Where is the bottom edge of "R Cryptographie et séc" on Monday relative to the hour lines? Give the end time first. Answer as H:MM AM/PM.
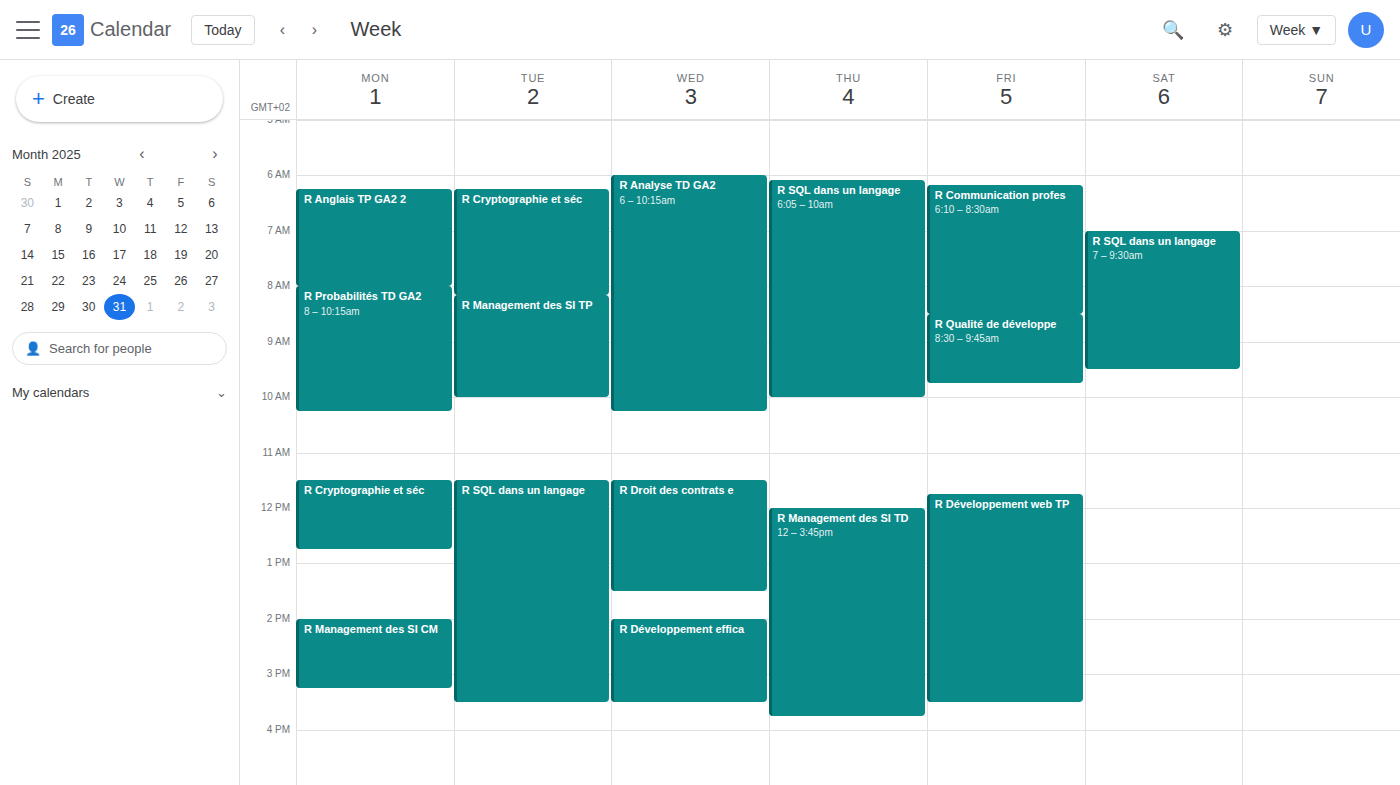
12:45 PM -- neither: three quarters of the way from the 12 PM line to the 1 PM line.